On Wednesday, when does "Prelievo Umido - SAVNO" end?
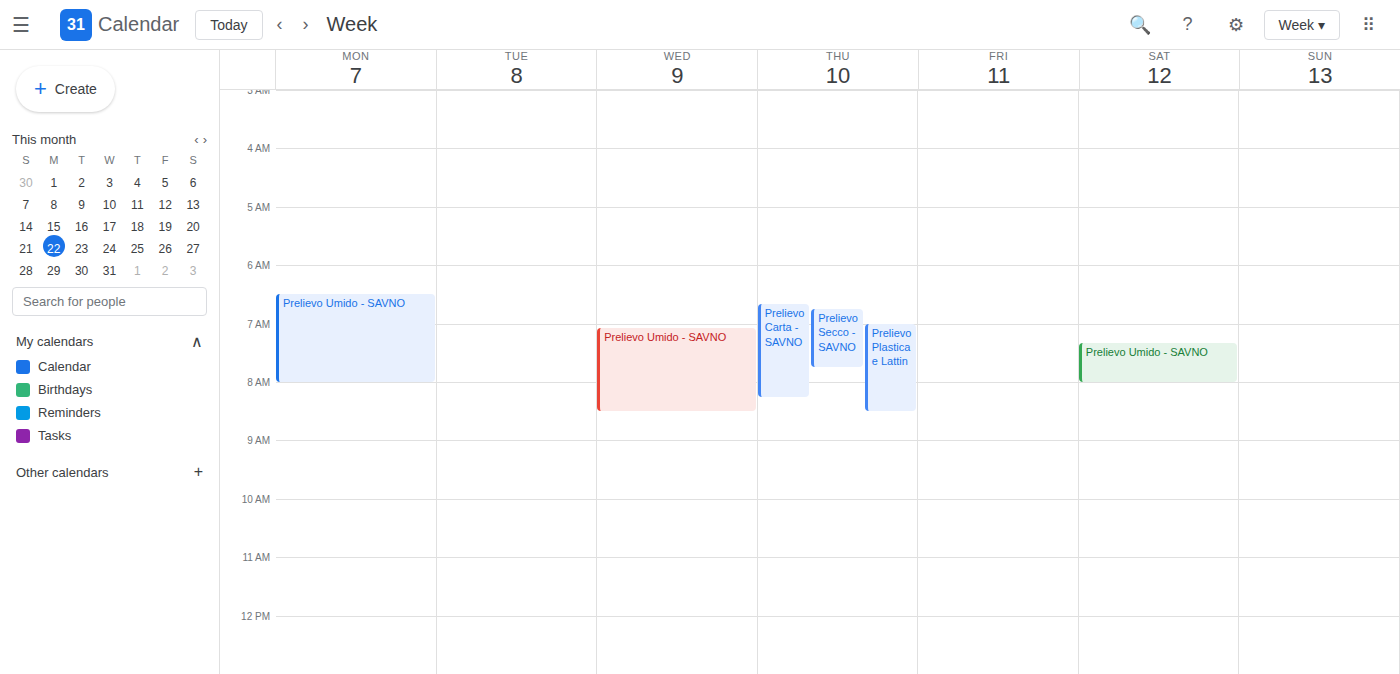
8:30 AM